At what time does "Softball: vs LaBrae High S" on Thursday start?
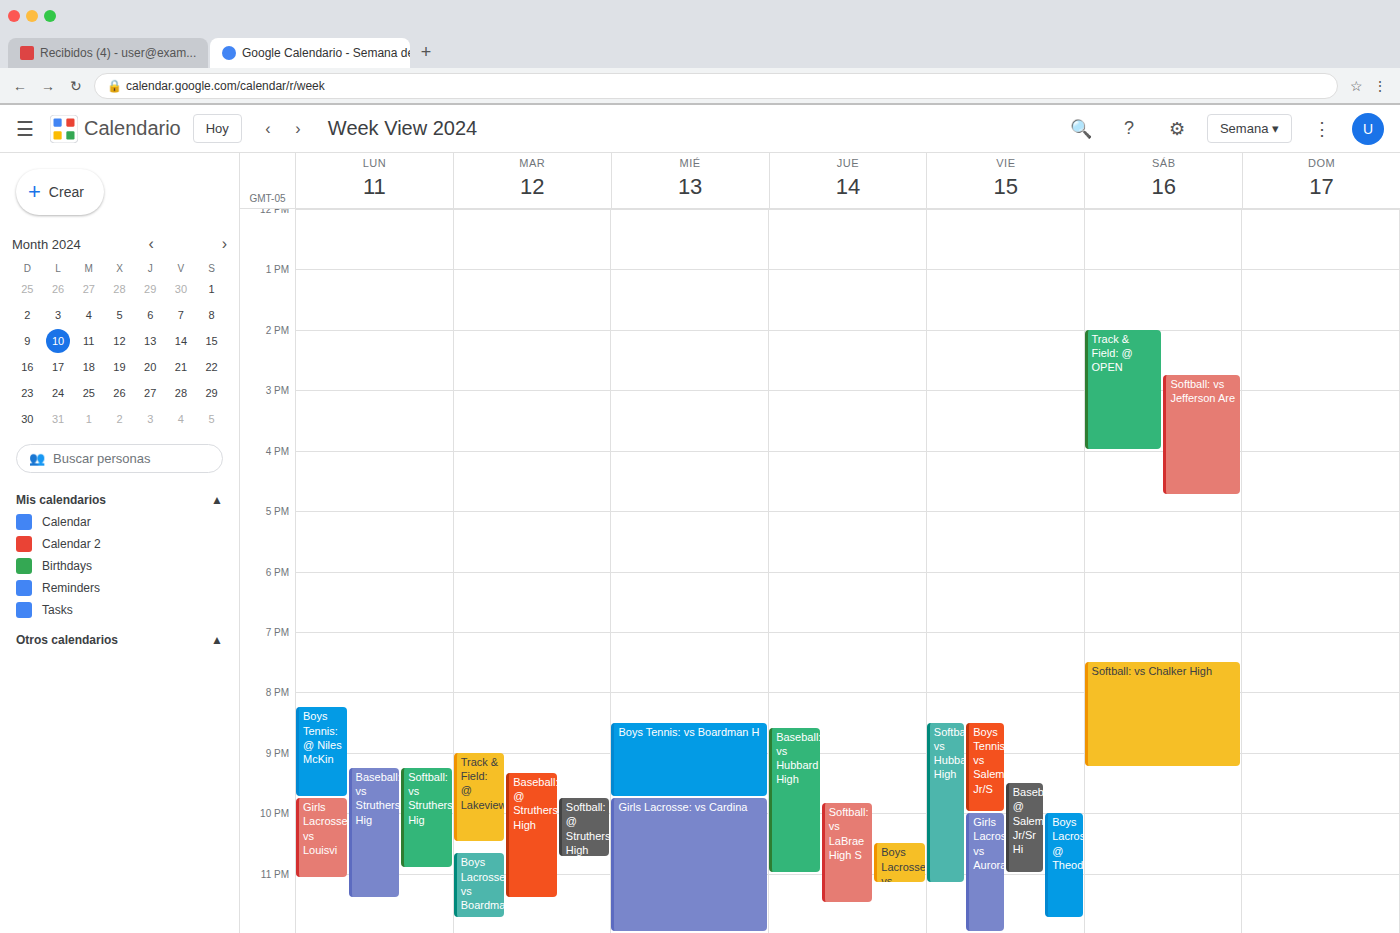
9:50 PM